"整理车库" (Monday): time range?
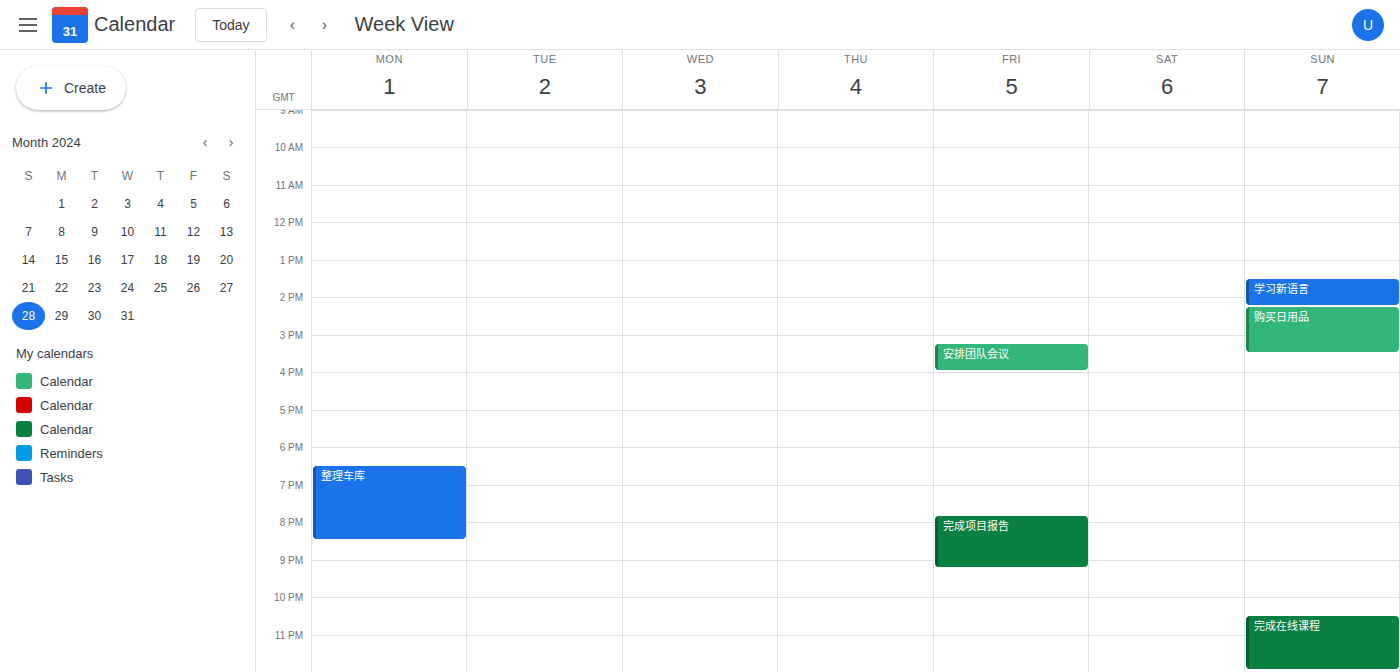
6:30 PM to 8:30 PM